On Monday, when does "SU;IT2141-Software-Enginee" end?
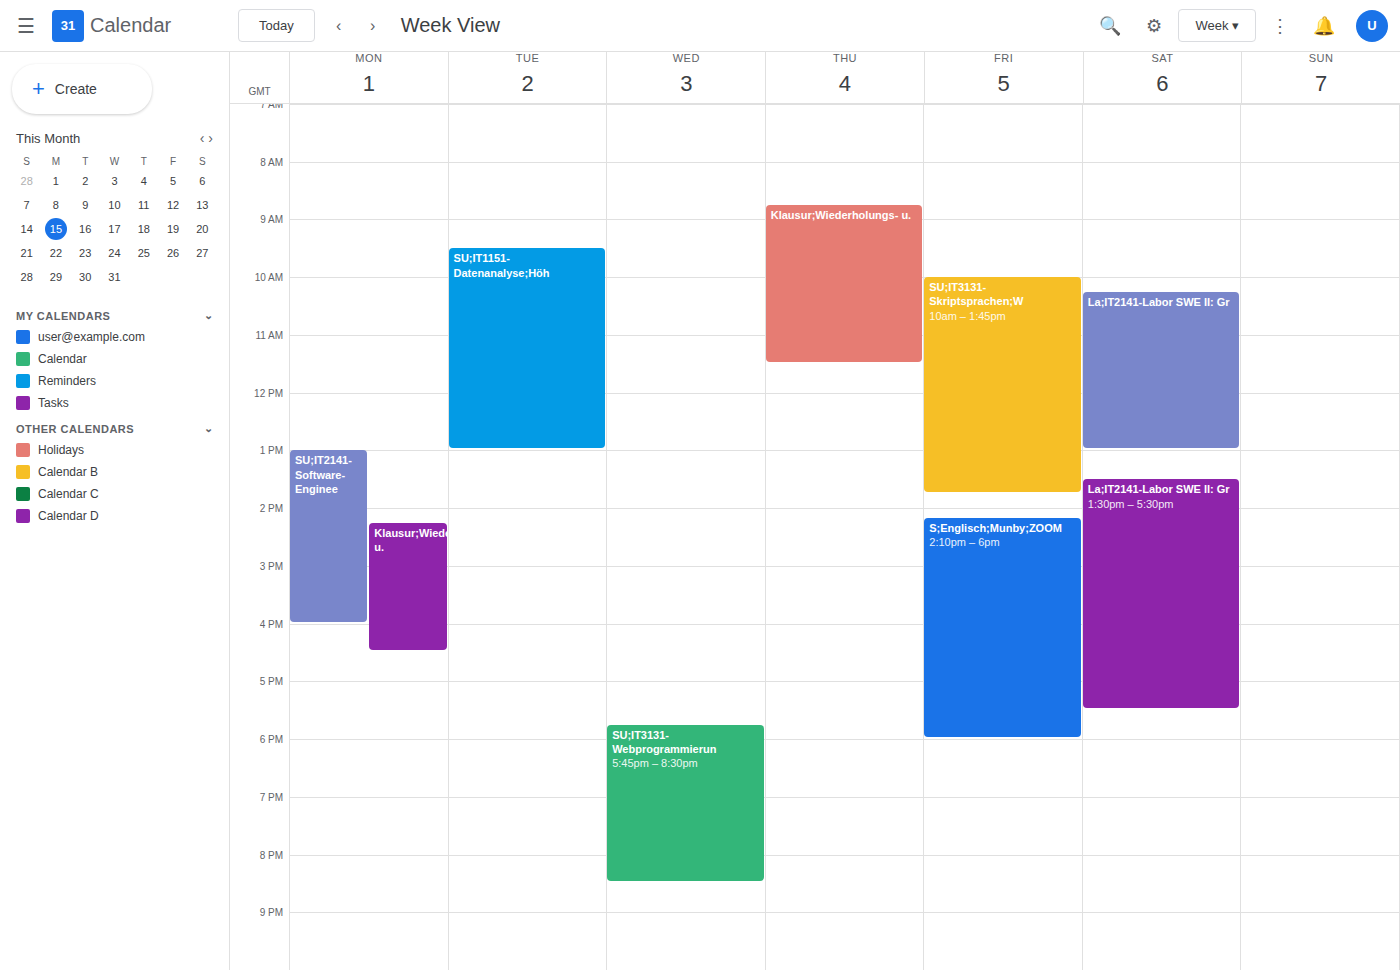
4:00 PM